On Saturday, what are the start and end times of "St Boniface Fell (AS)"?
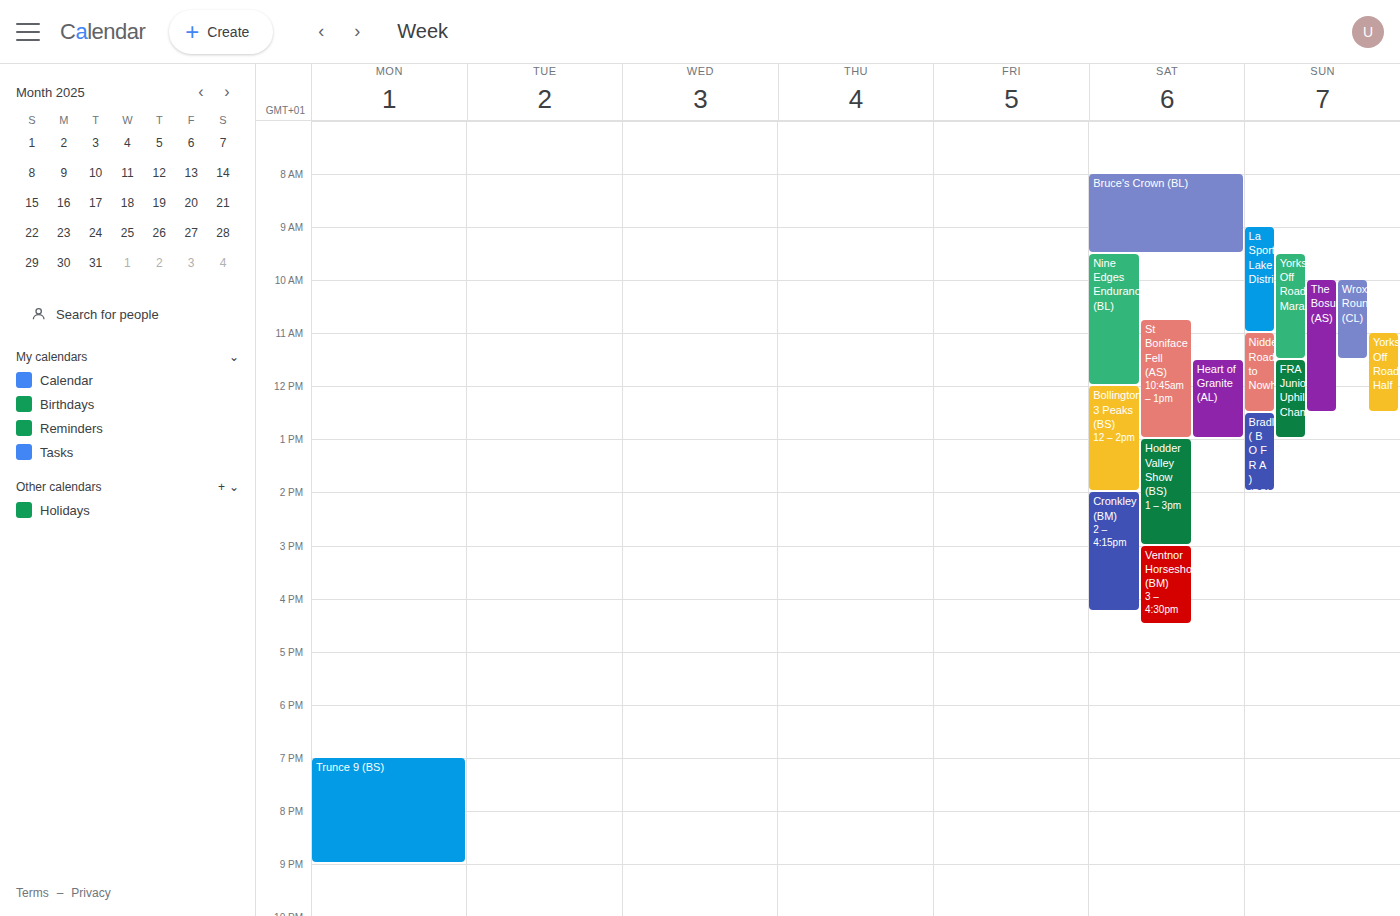
10:45 to 13:00